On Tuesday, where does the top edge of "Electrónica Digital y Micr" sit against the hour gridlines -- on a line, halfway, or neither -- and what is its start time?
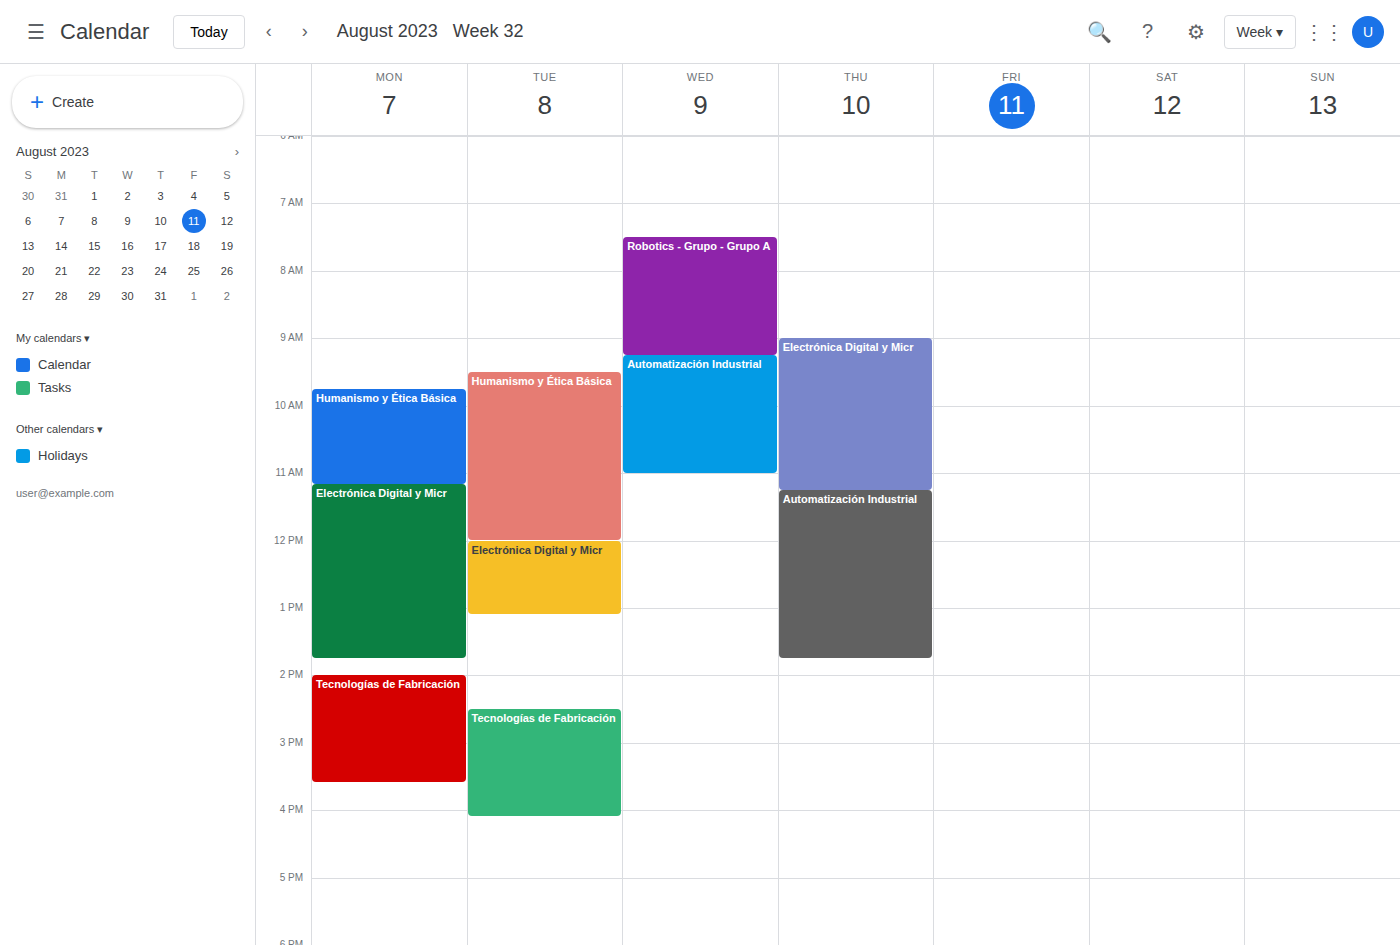
12:00 PM -- exactly on the 12 PM line.